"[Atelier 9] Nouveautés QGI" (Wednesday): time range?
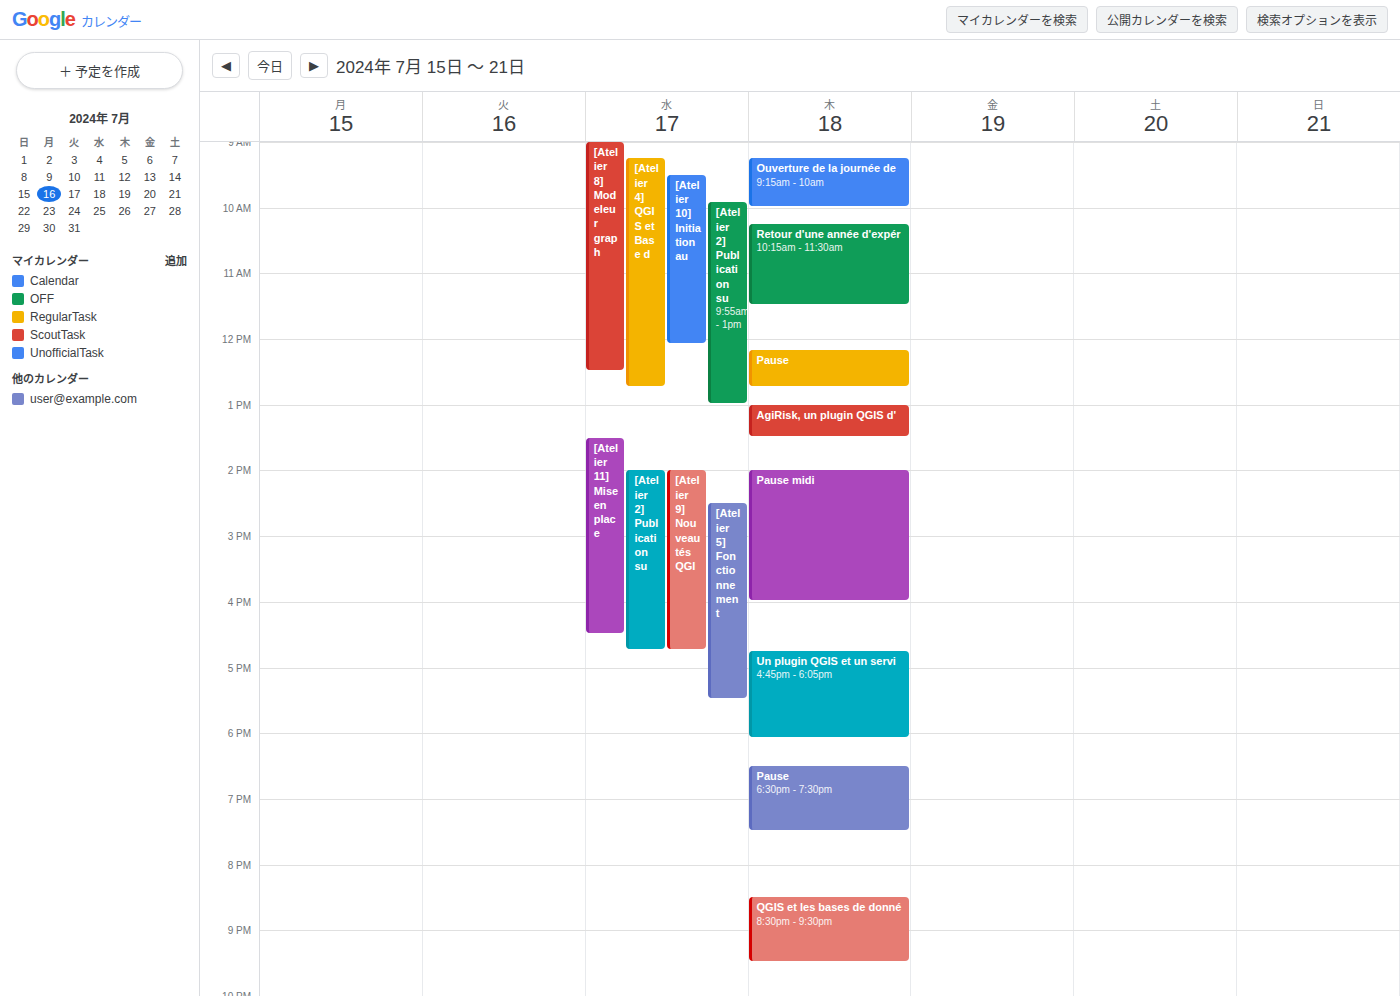
2:00 PM to 4:45 PM